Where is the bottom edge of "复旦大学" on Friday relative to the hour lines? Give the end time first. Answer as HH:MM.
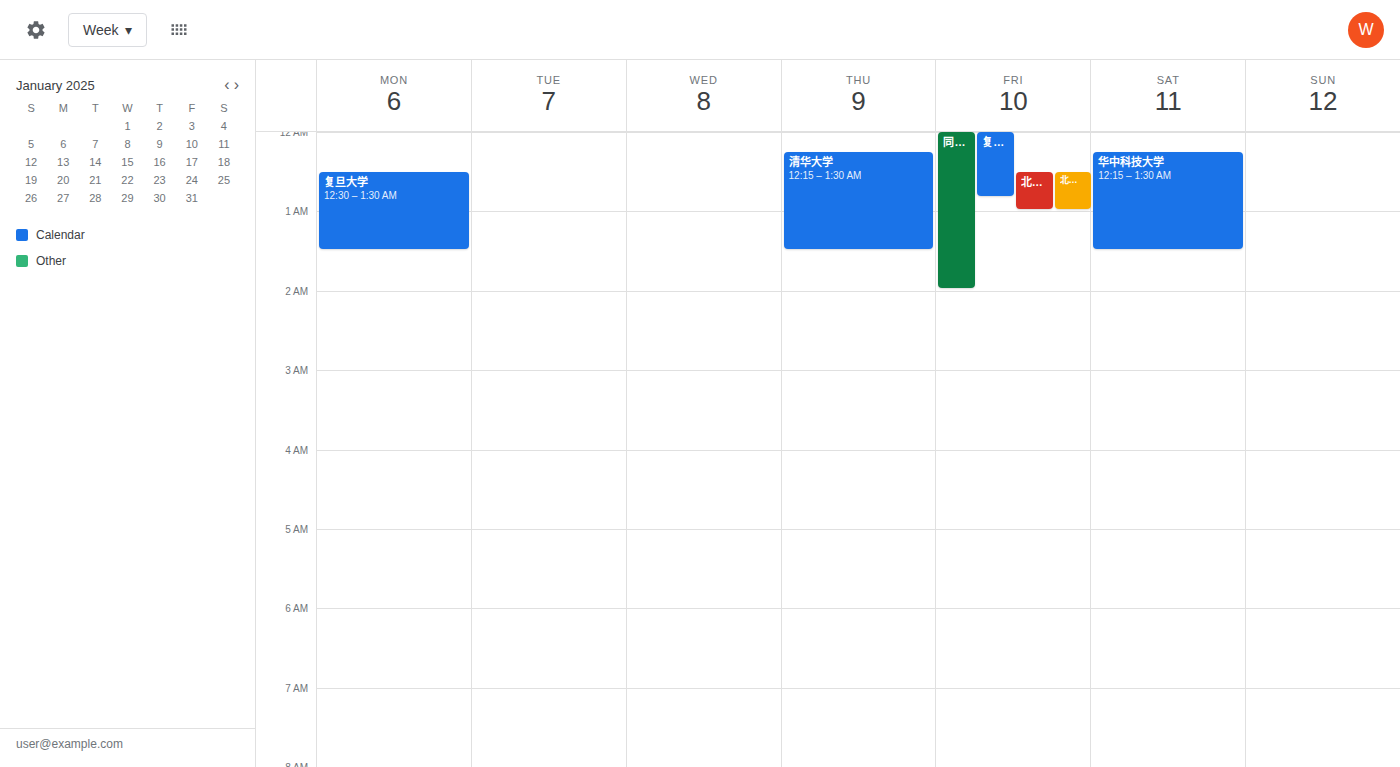
00:50 -- neither: 50 minutes below the 00:00 line and 10 minutes above the 01:00 line.